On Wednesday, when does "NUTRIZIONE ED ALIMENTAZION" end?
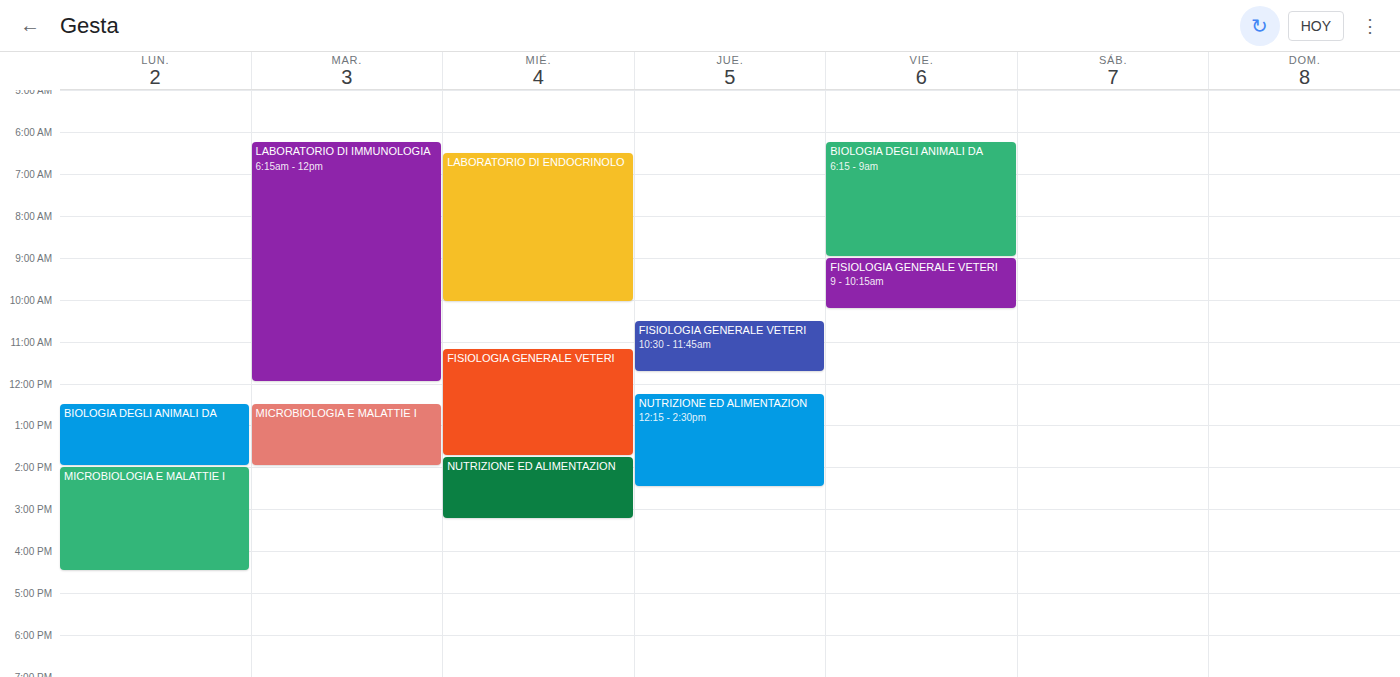
3:15 PM